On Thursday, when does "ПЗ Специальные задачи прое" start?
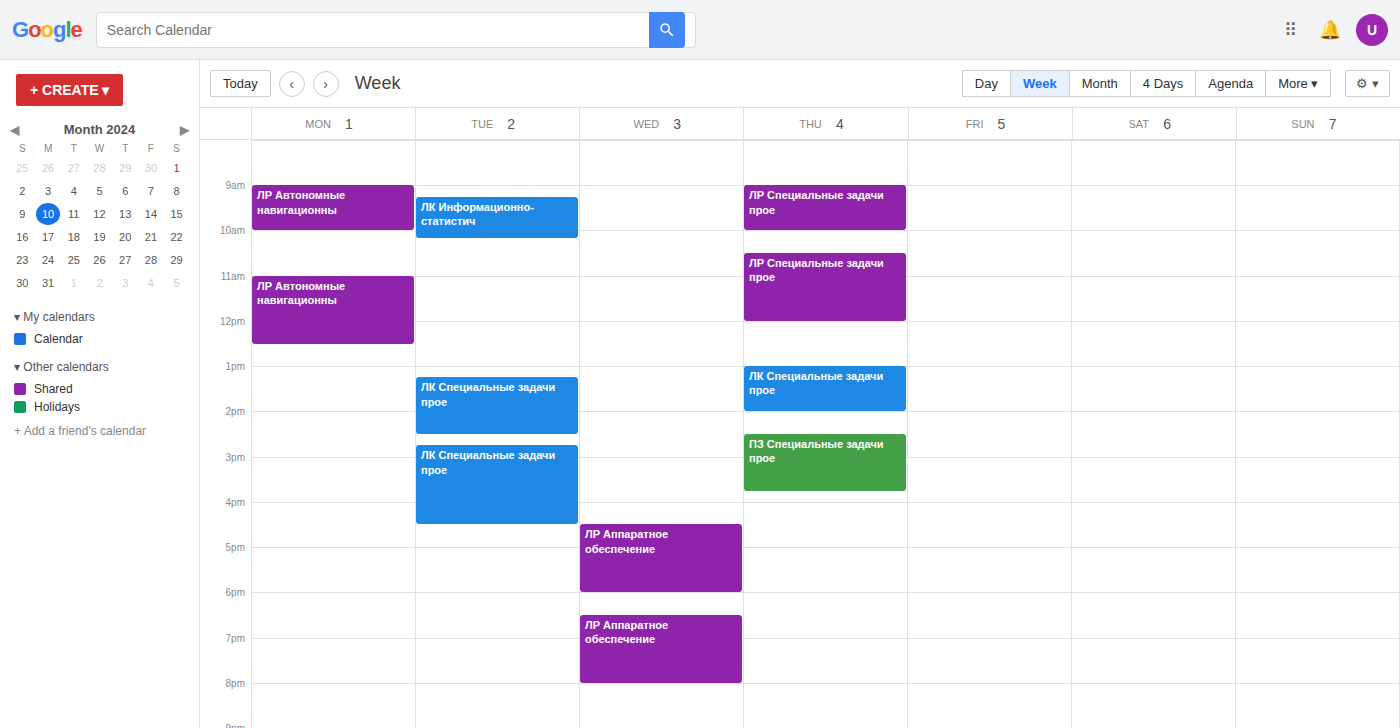
2:30 PM